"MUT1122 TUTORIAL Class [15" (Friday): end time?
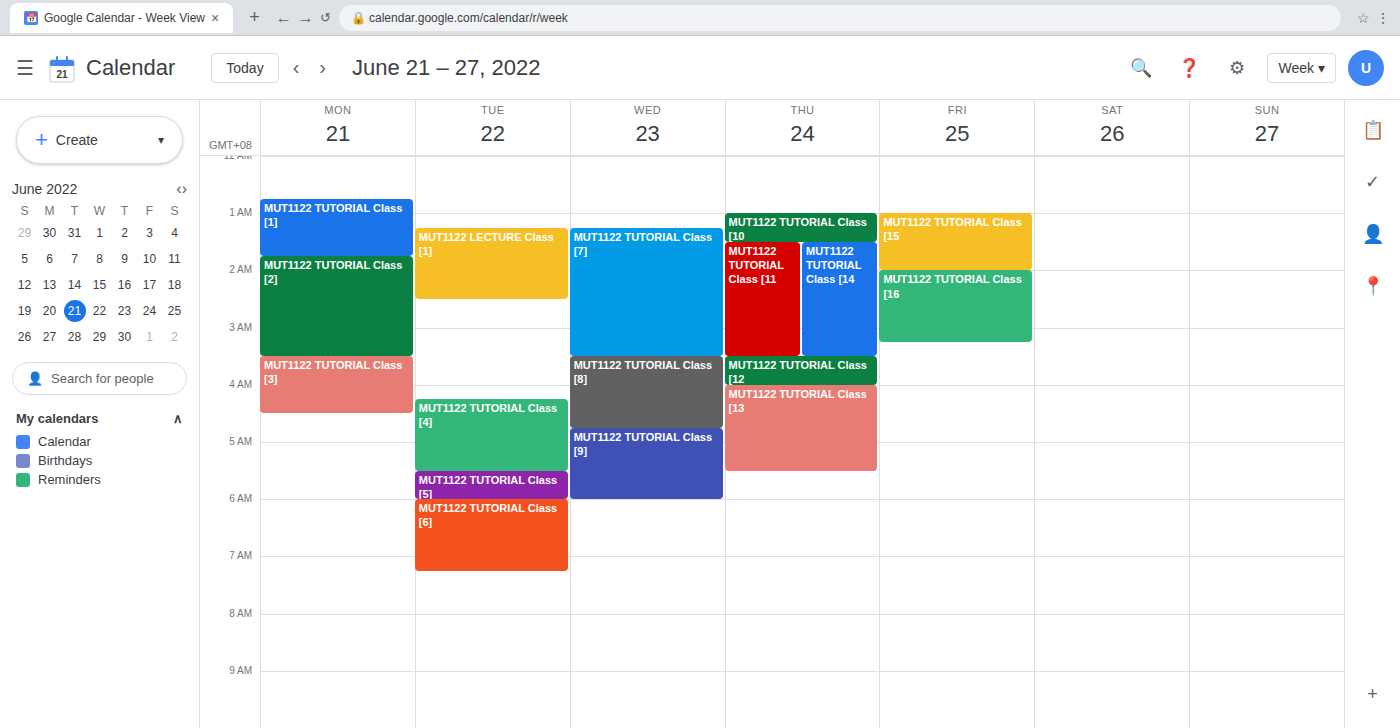
2:00 AM